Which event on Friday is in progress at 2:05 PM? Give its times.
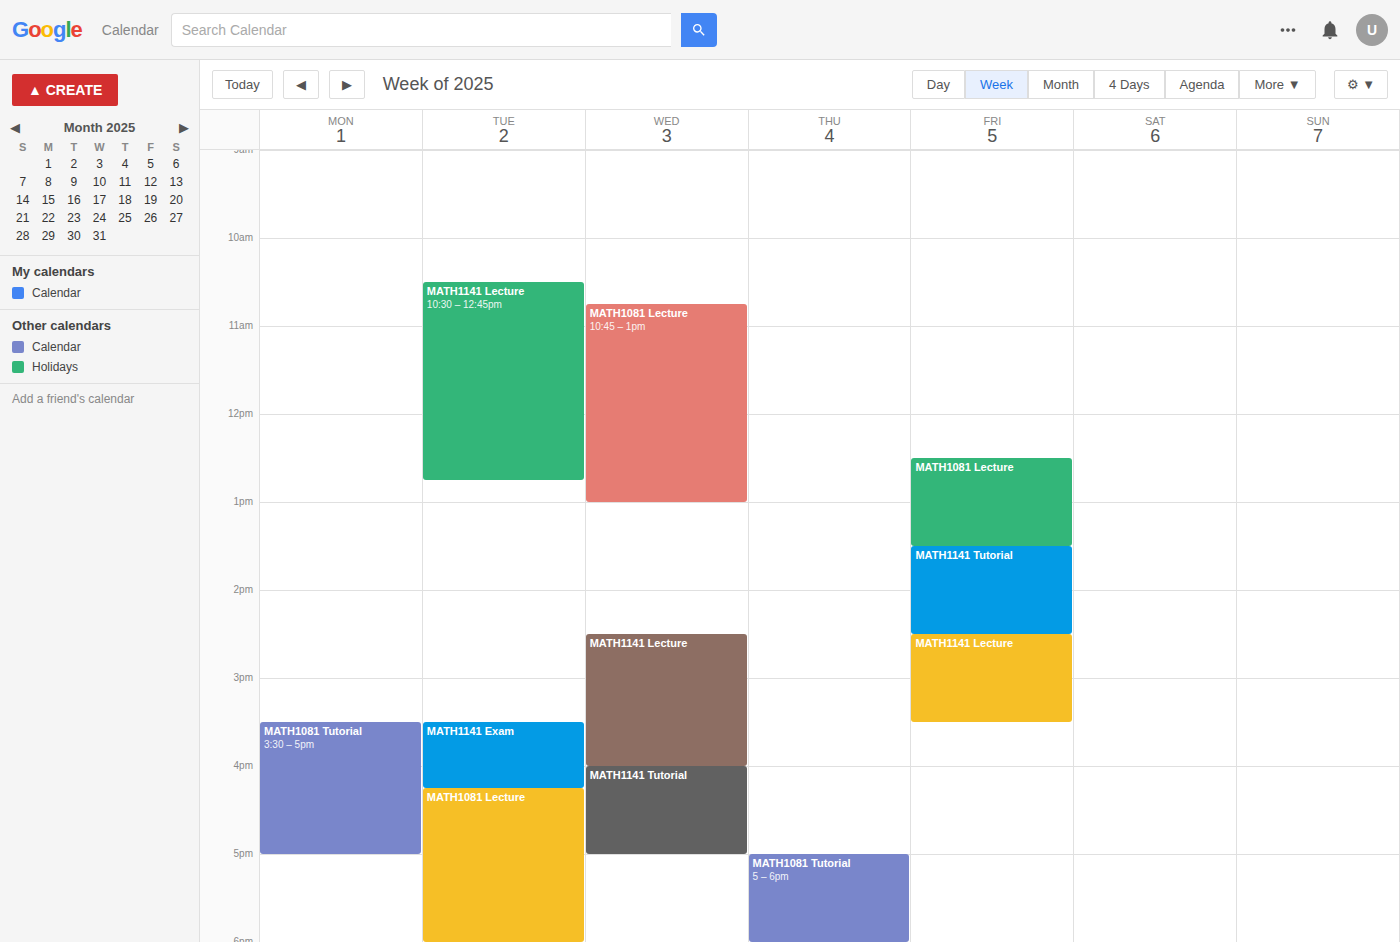
"MATH1141 Tutorial", 1:30 PM to 2:30 PM